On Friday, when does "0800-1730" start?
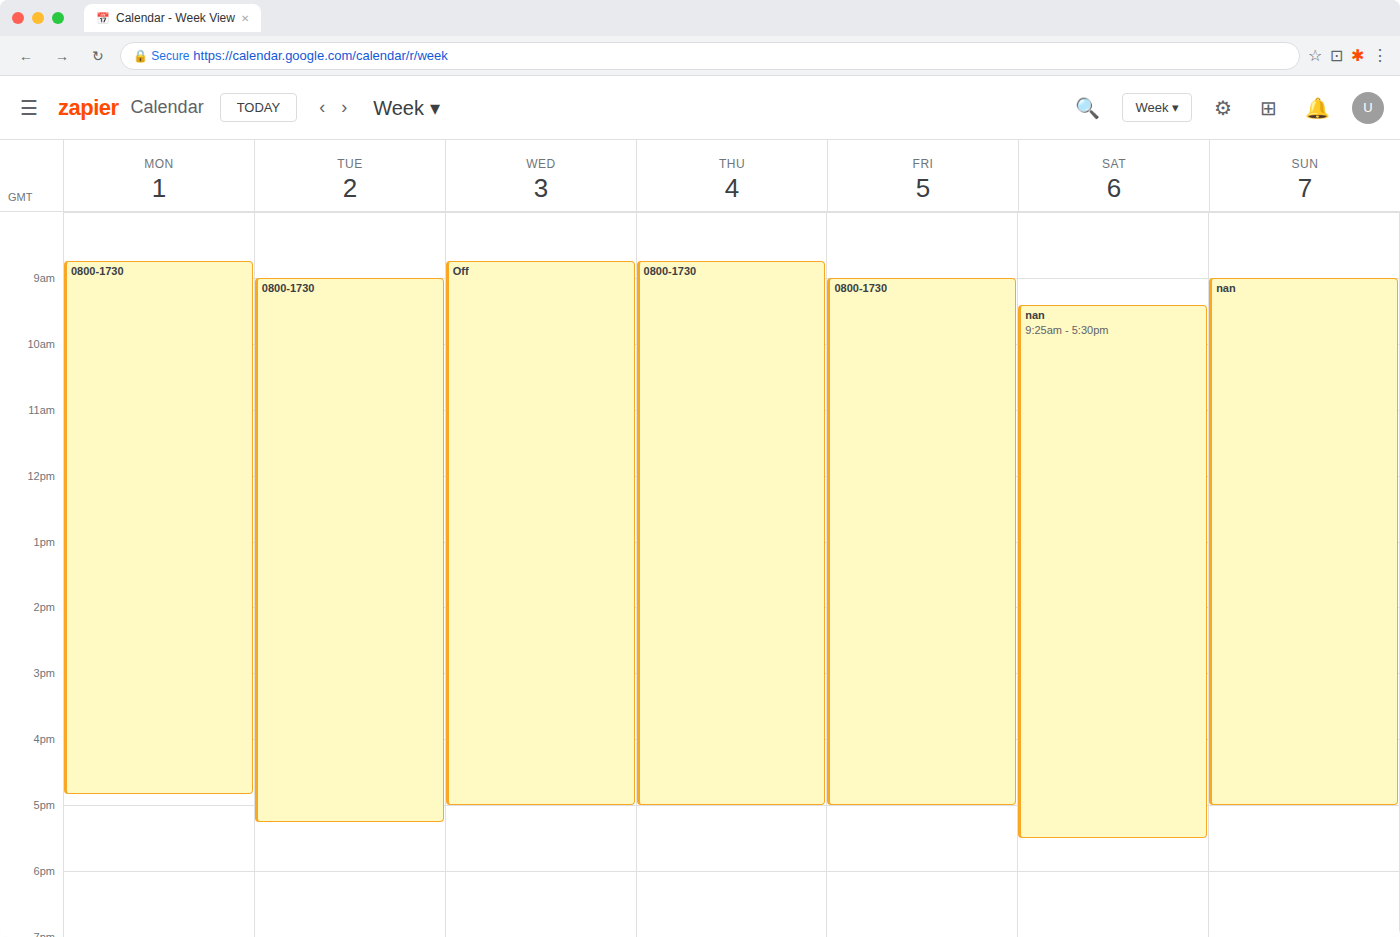
9:00 AM